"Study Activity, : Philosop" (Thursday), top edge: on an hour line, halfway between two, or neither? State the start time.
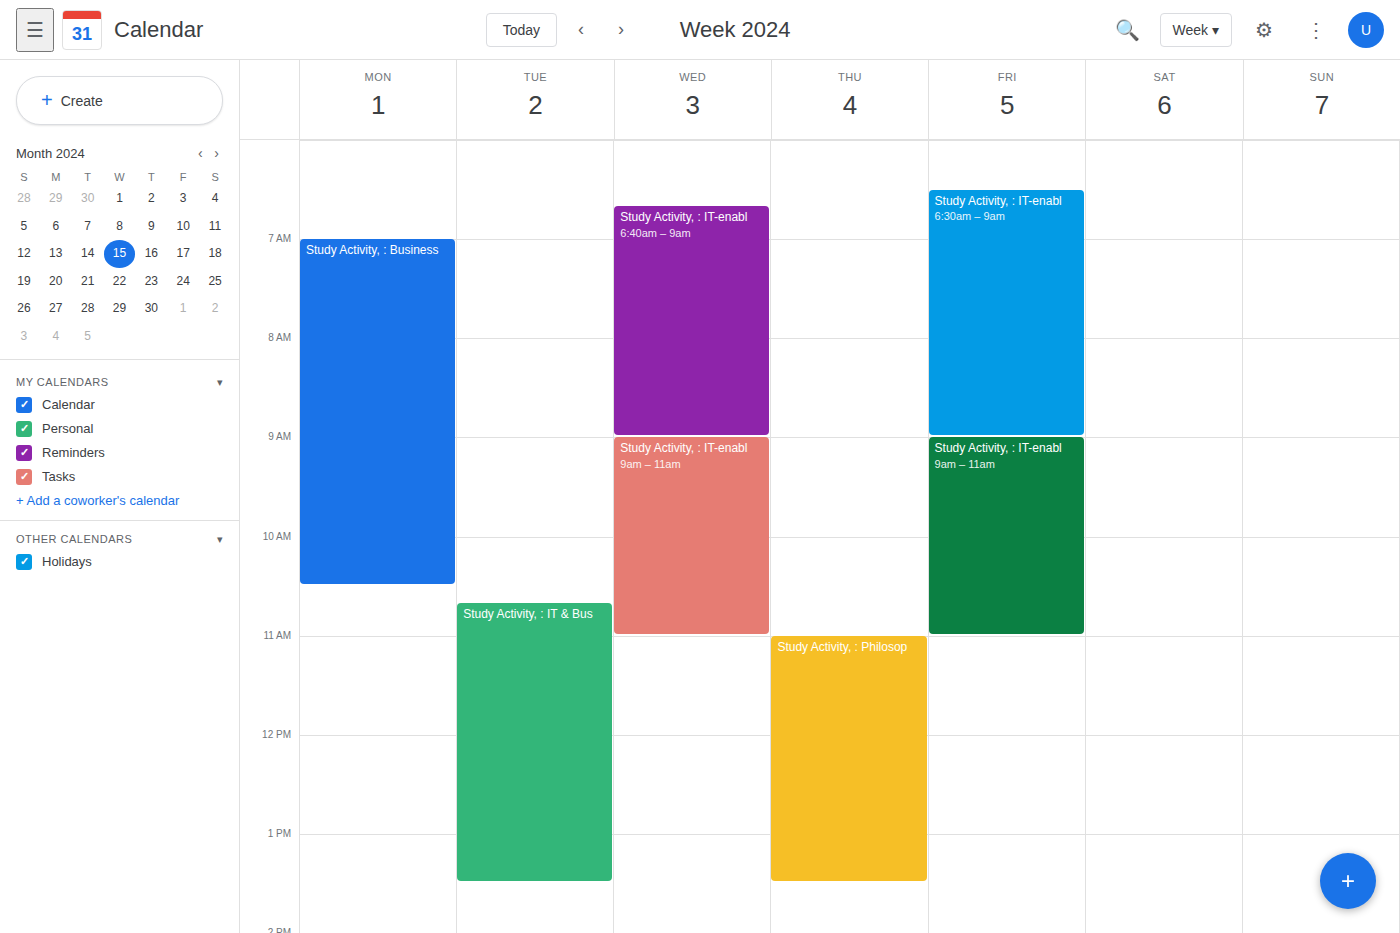
11:00 AM -- exactly on the 11 AM line.